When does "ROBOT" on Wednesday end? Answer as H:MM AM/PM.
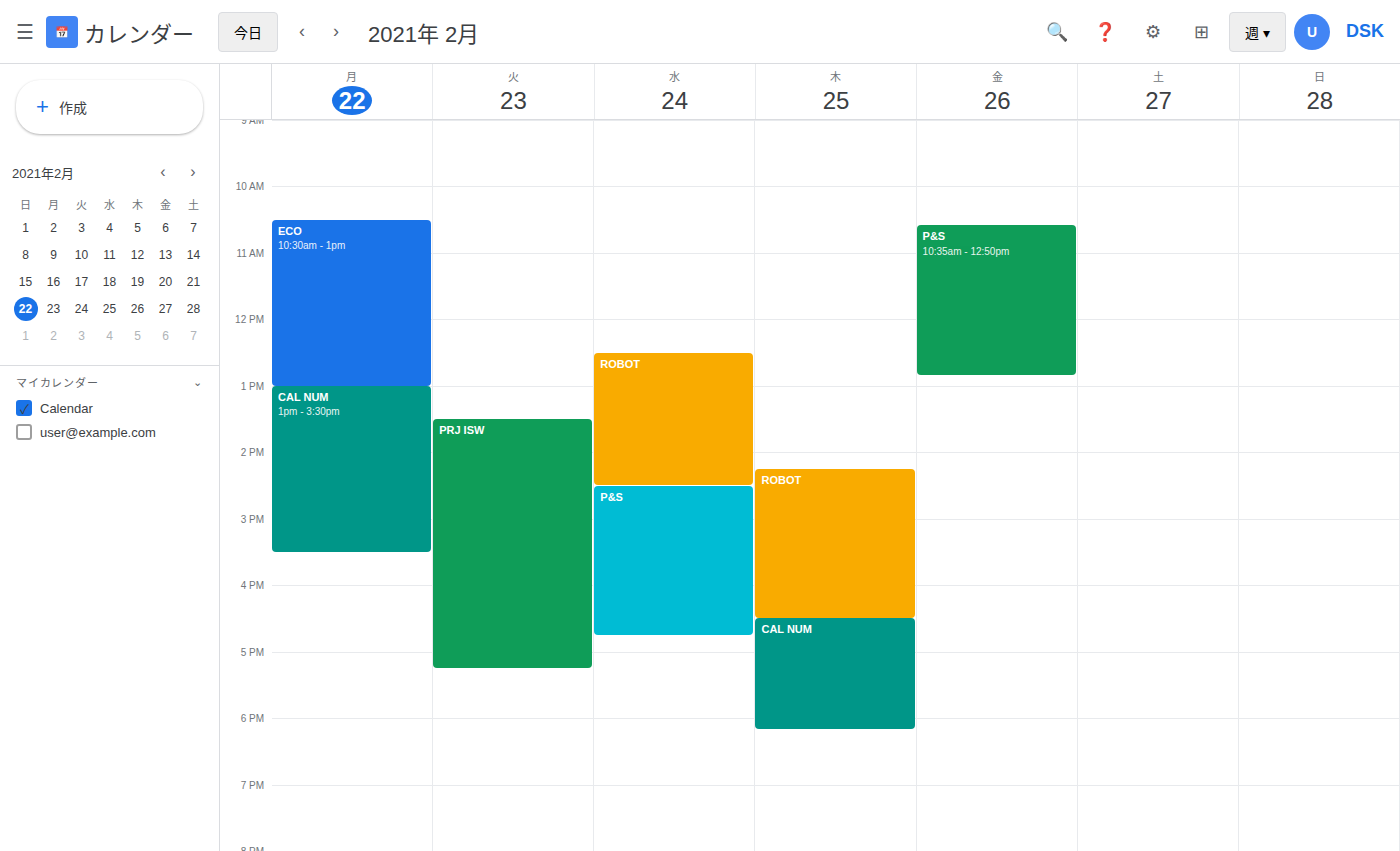
2:30 PM